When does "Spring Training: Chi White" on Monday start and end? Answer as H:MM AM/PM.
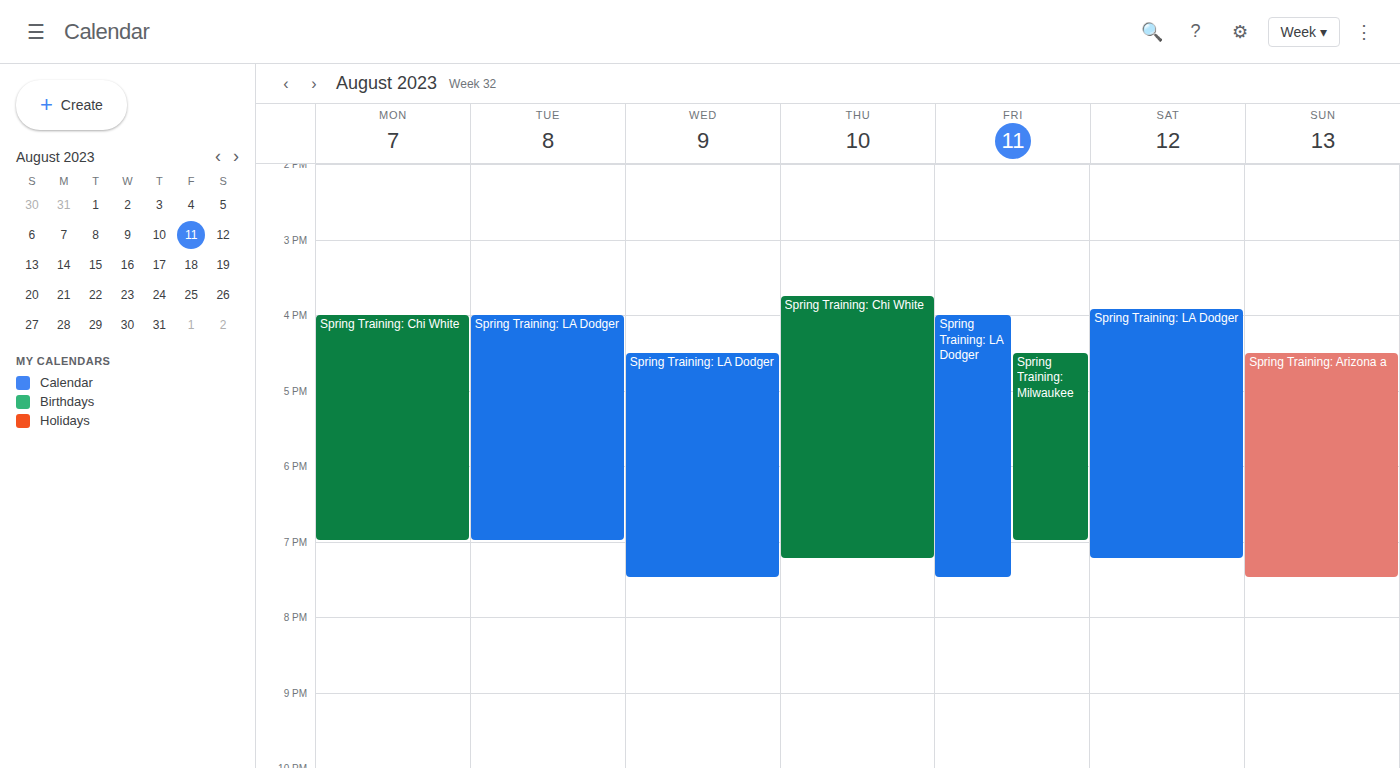
4:00 PM to 7:00 PM